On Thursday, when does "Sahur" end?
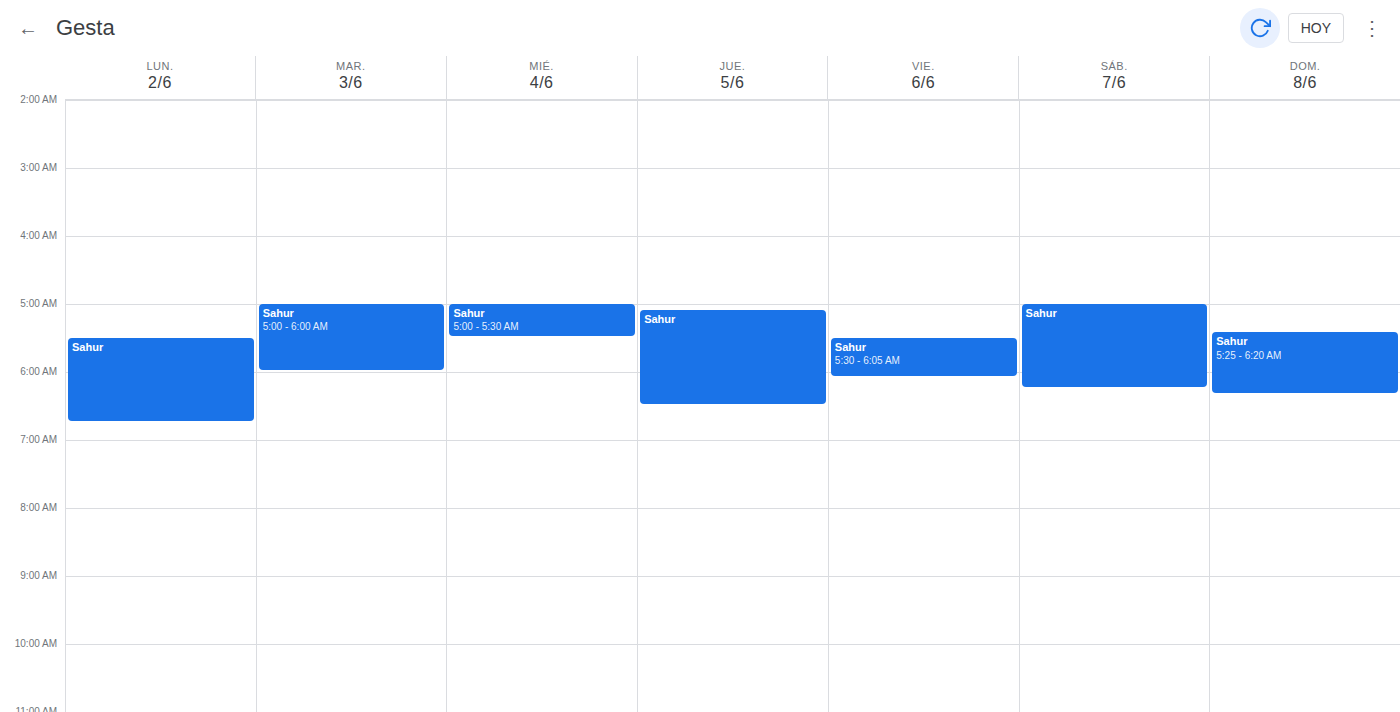
6:30 AM